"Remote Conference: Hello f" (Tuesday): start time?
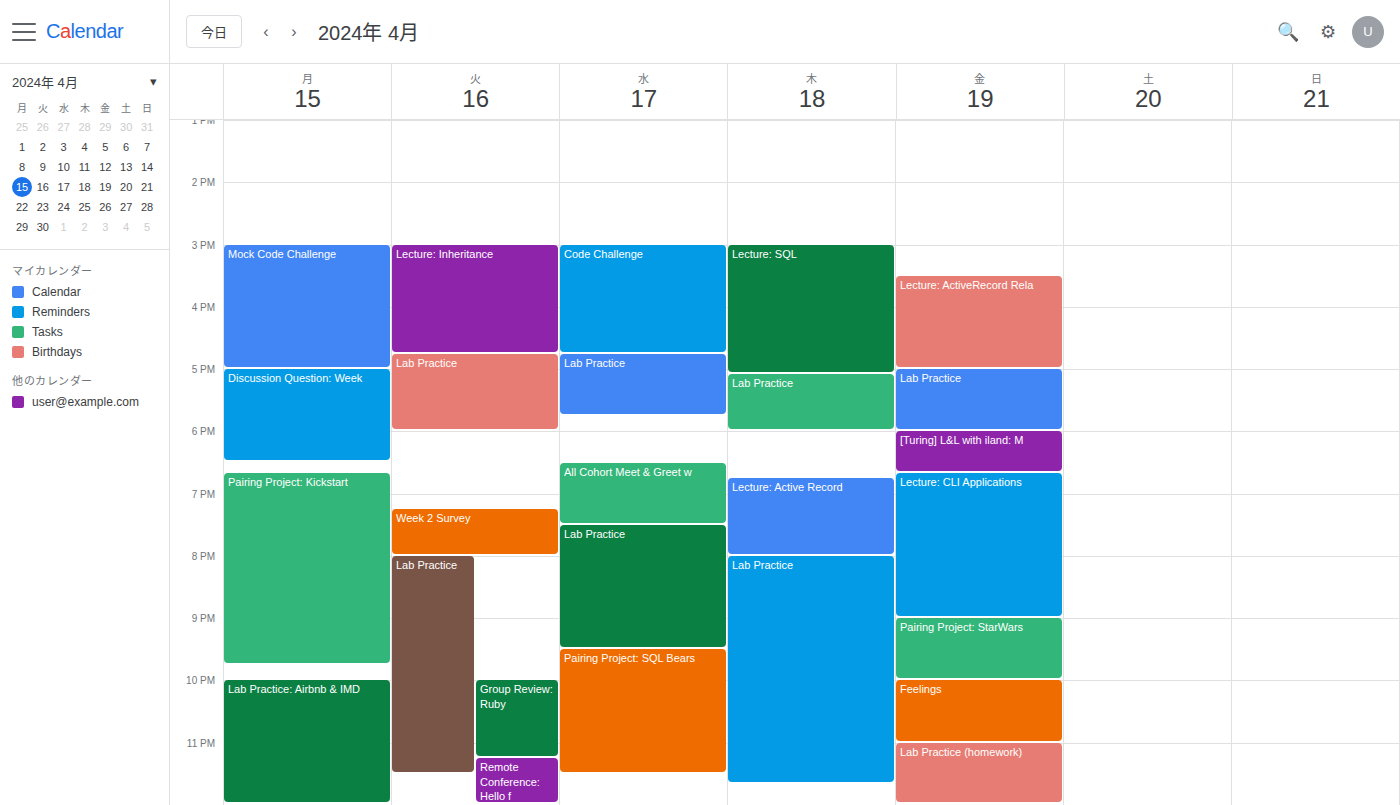
11:15 PM